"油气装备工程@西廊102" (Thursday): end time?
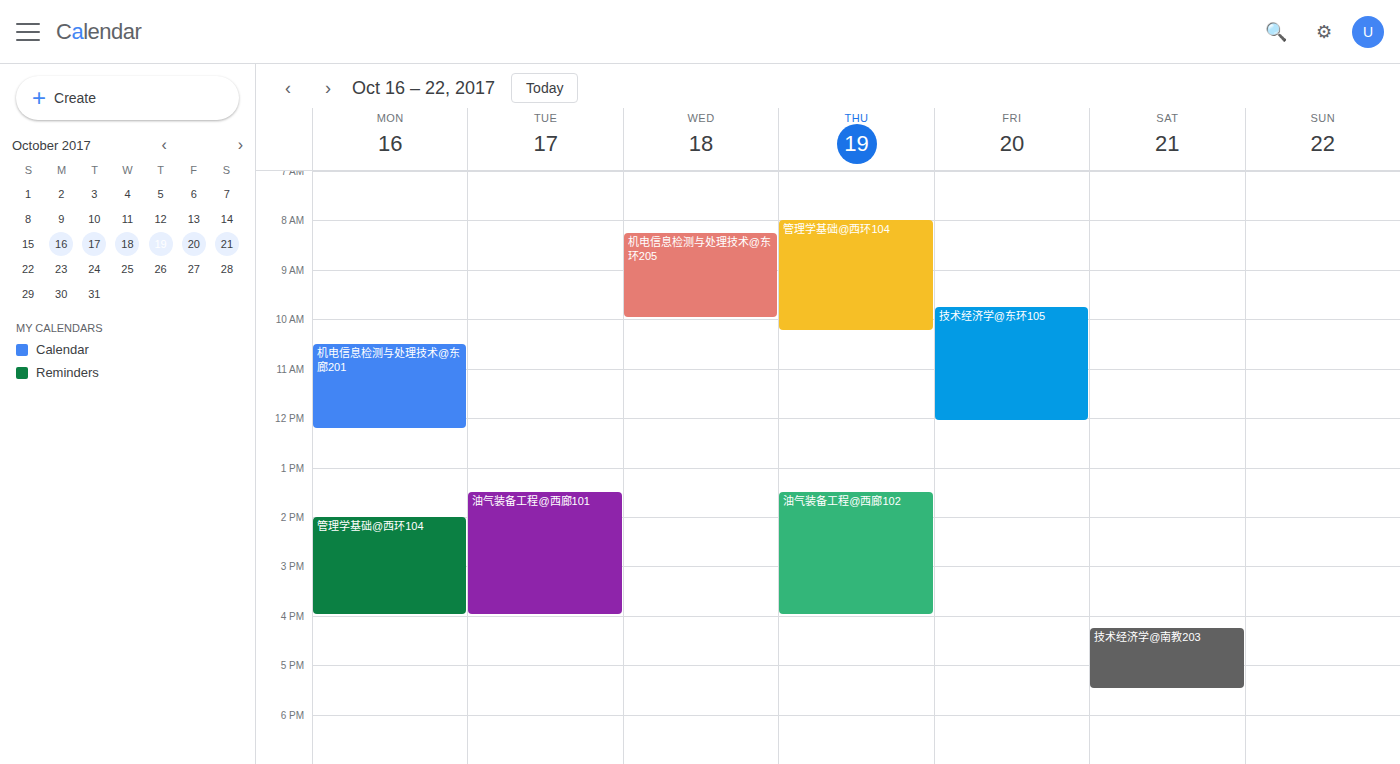
4:00 PM